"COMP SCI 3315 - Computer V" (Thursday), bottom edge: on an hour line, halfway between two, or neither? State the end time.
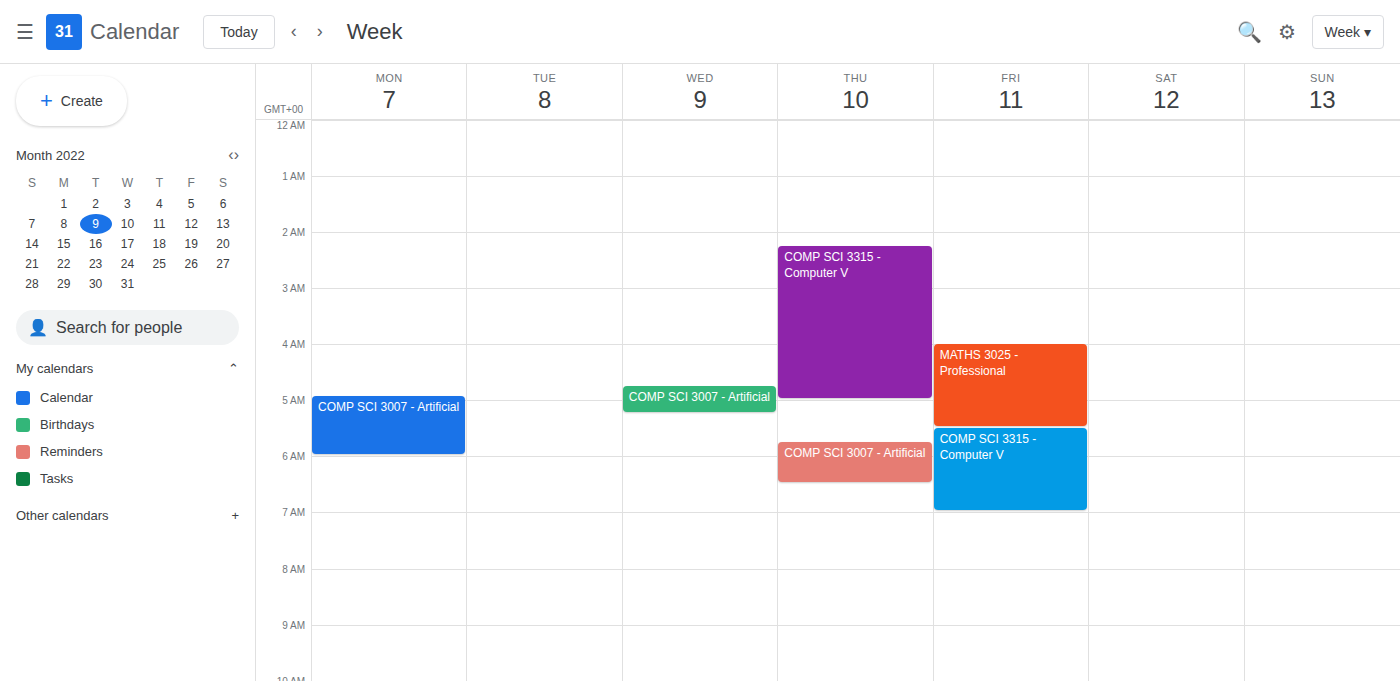
05:00 -- exactly on the 05:00 line.